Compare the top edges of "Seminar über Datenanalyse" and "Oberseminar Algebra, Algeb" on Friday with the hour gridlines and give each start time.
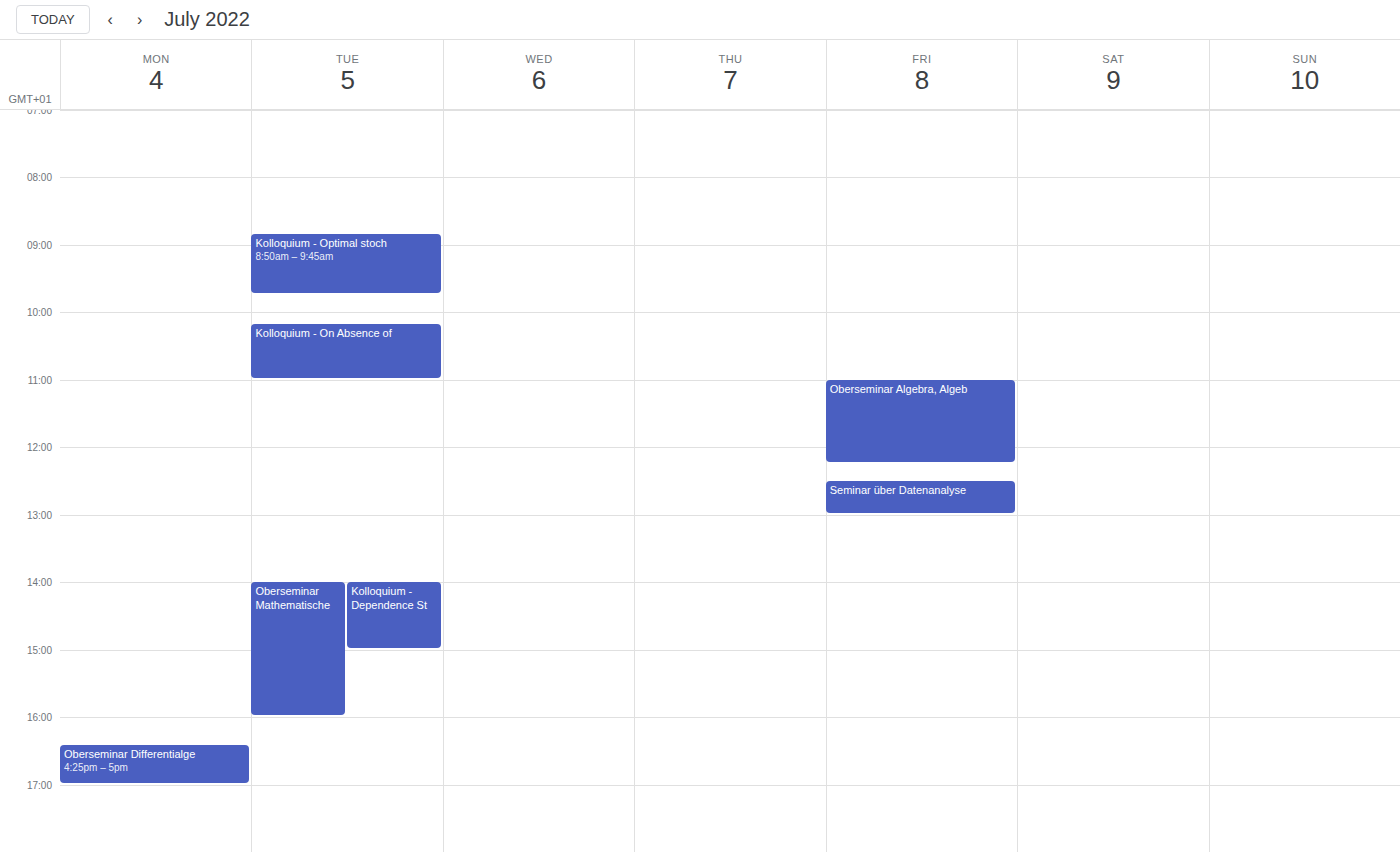
"Seminar über Datenanalyse": 12:30 PM, halfway between the 12 PM and 1 PM lines. "Oberseminar Algebra, Algeb": 11:00 AM, exactly on the 11 AM line.